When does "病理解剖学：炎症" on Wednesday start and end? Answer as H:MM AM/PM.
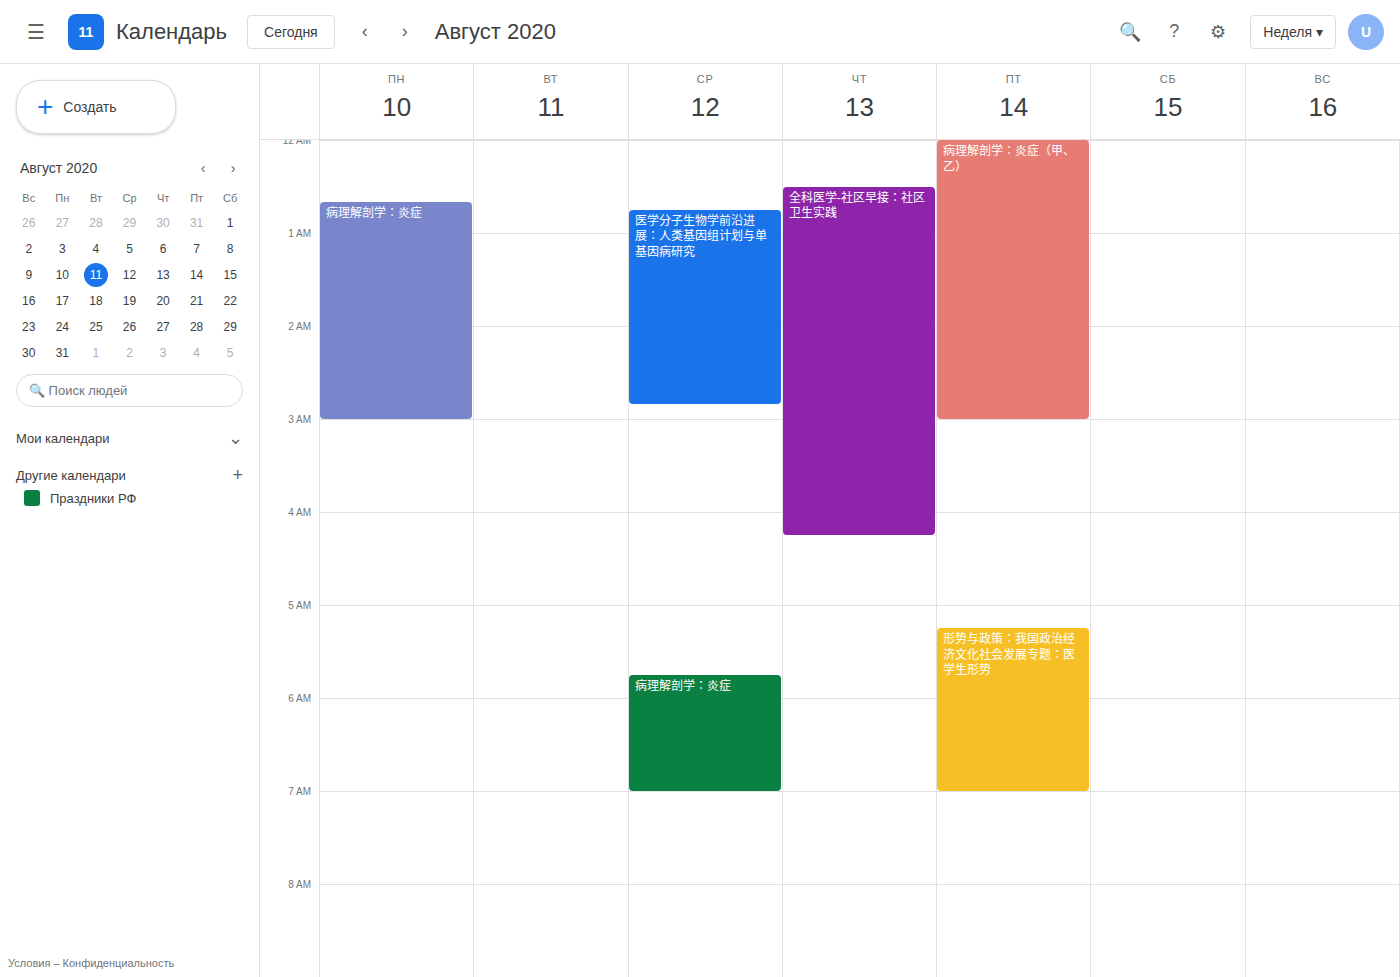
5:45 AM to 7:00 AM